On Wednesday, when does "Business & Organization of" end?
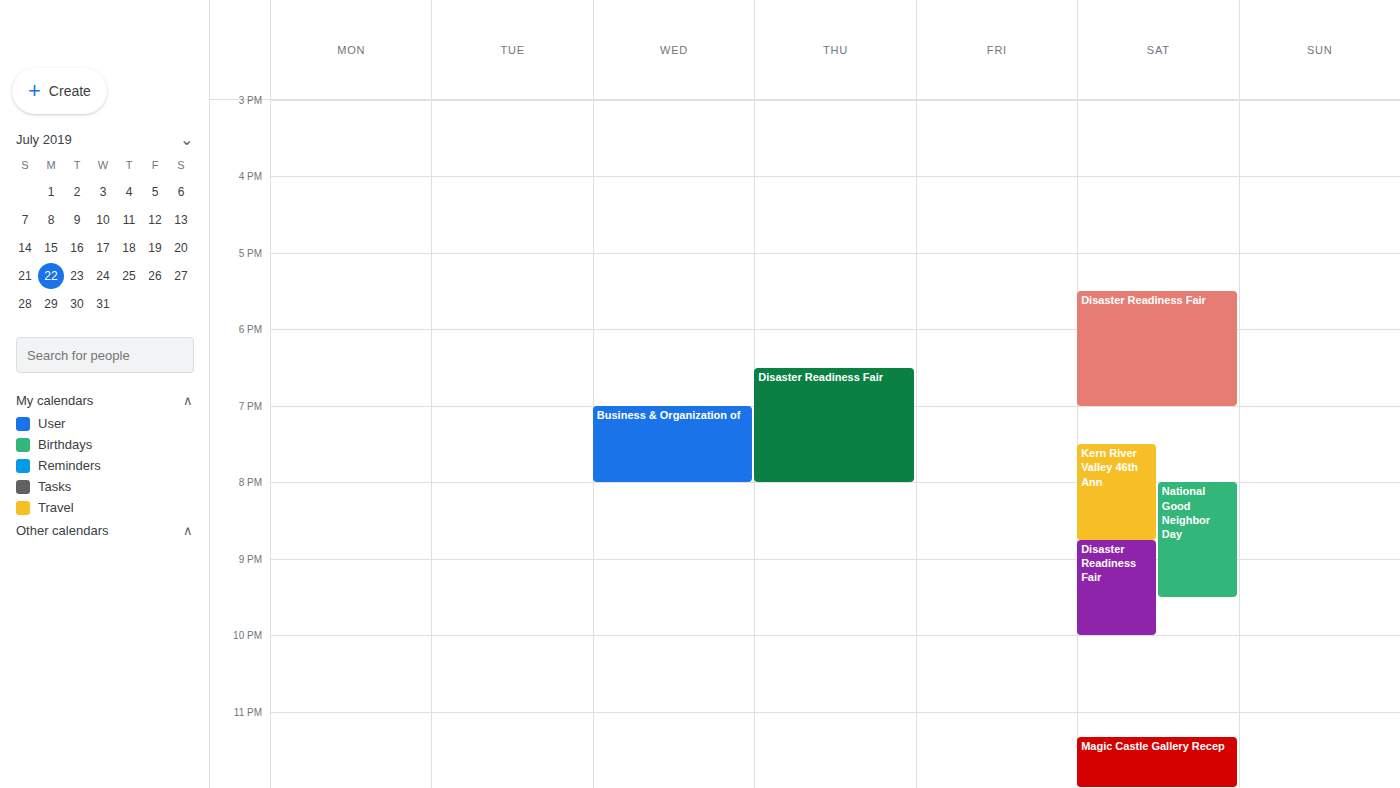
8:00 PM